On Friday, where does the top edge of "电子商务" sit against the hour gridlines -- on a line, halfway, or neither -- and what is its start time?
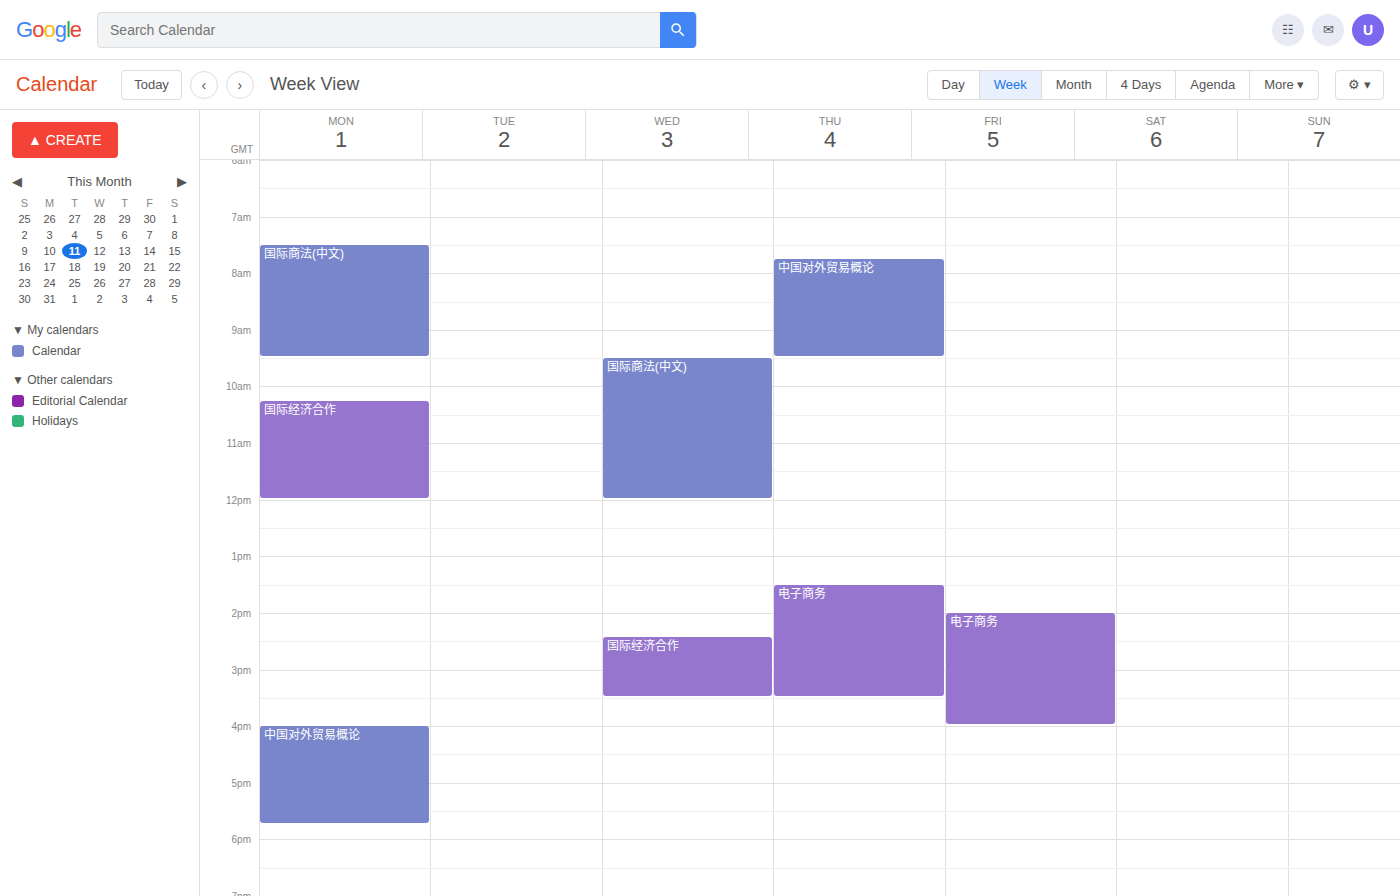
2:00 PM -- exactly on the 2 PM line.